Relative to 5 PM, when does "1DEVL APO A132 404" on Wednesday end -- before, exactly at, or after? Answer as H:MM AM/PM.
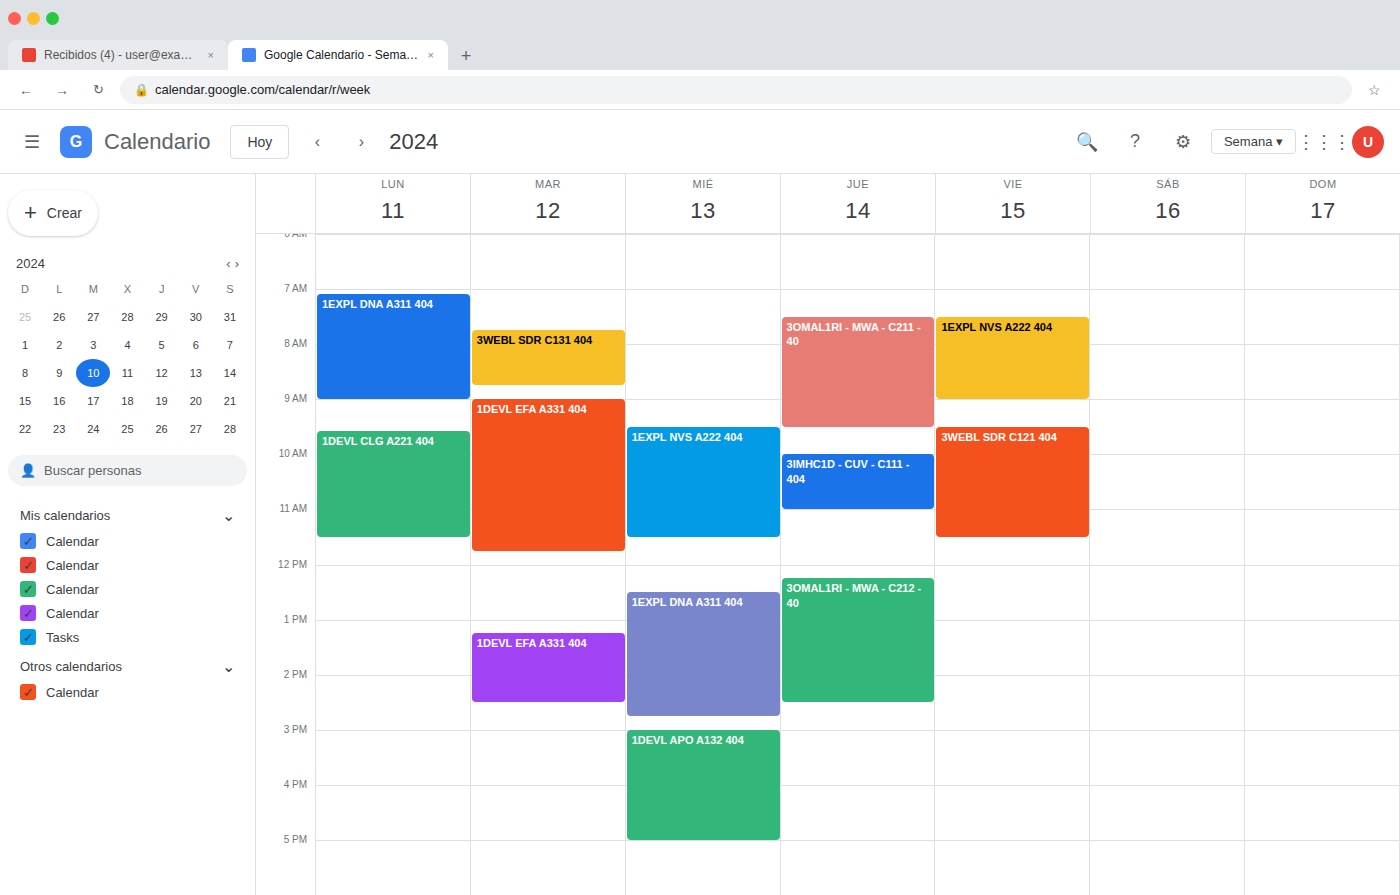
5:00 PM -- exactly at 5 PM, on the 5 PM line.